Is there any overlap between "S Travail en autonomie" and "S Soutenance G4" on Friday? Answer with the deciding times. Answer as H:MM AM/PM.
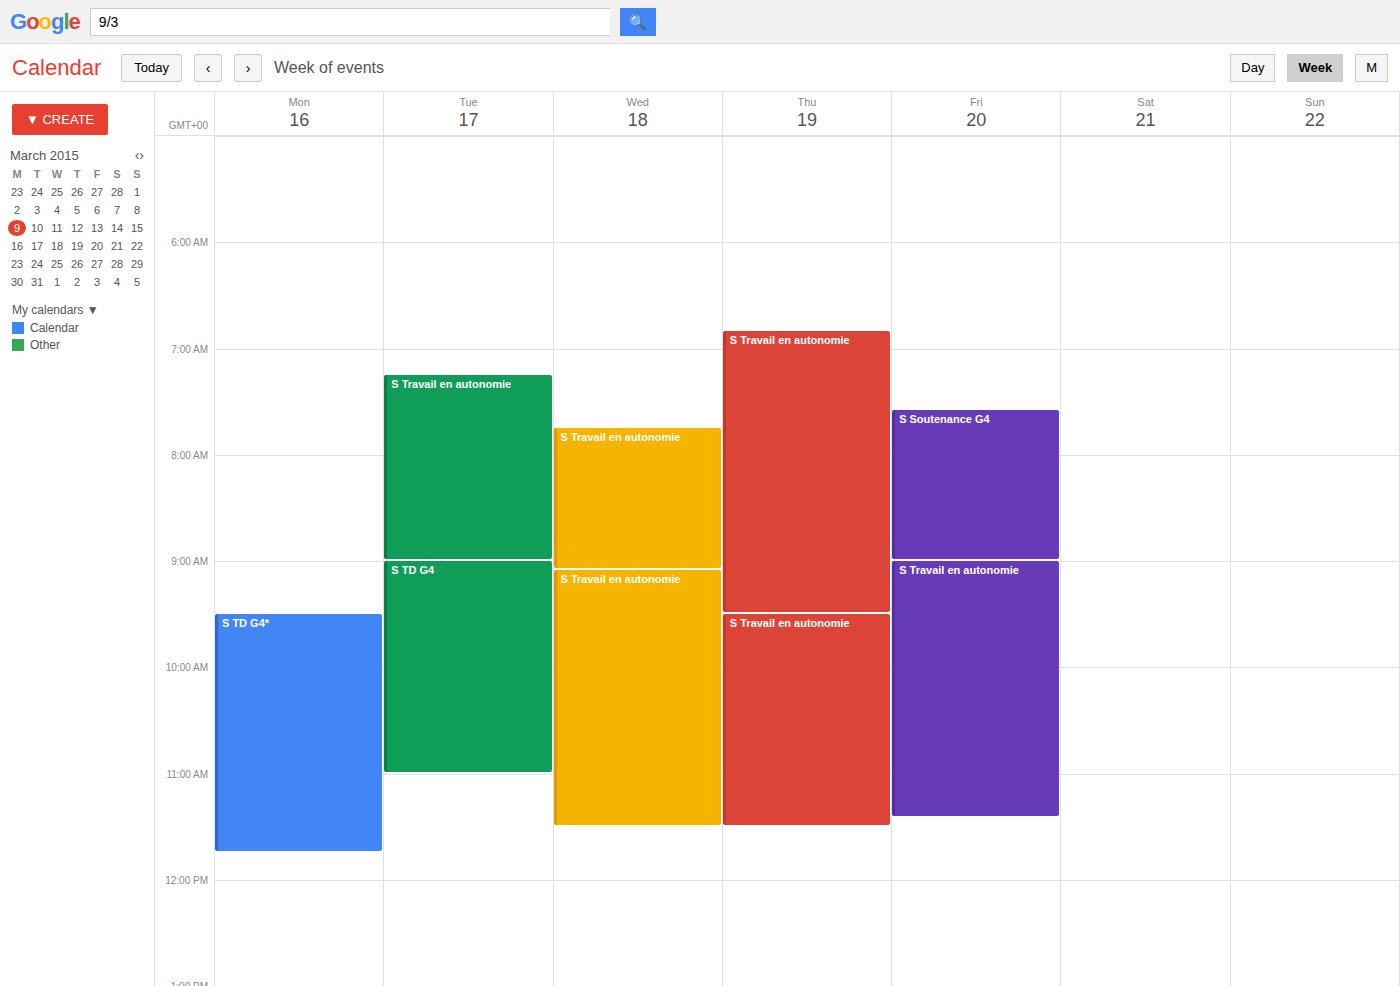
"S Soutenance G4" ends at 9:00 AM, exactly when "S Travail en autonomie" starts -- they touch but do not overlap.